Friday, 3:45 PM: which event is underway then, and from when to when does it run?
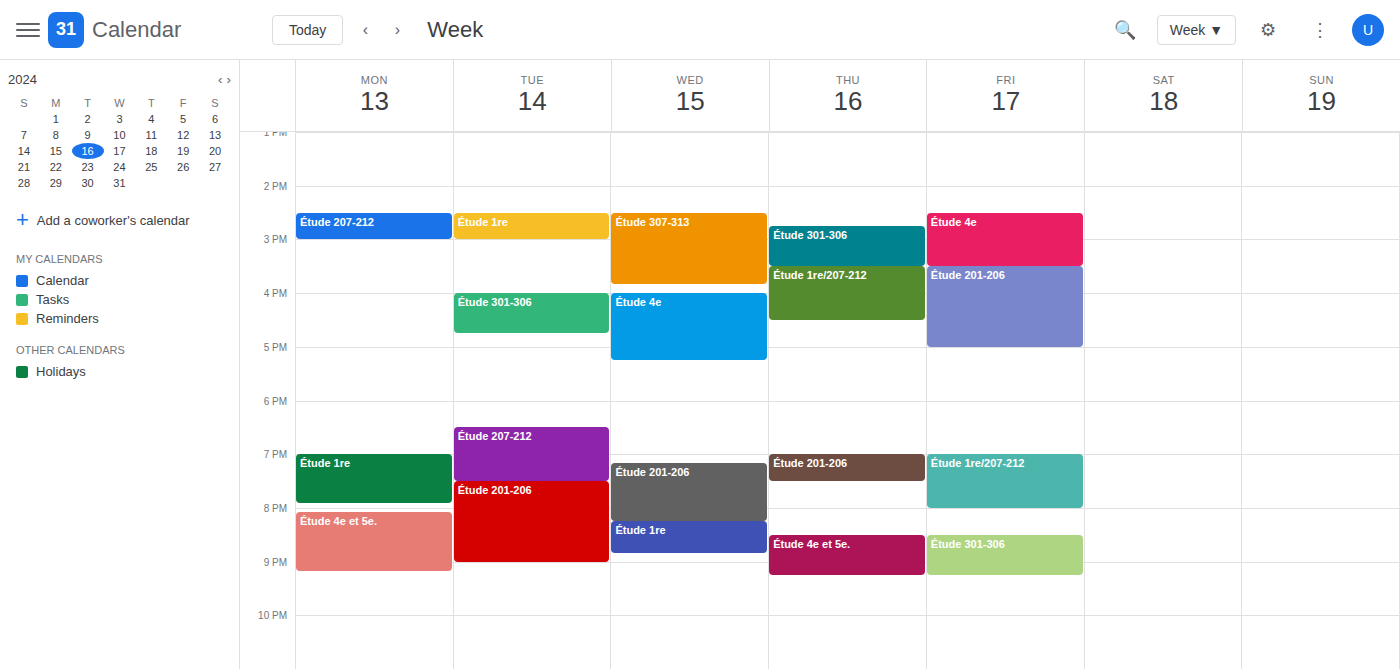
"Étude 201-206", 3:30 PM to 5:00 PM